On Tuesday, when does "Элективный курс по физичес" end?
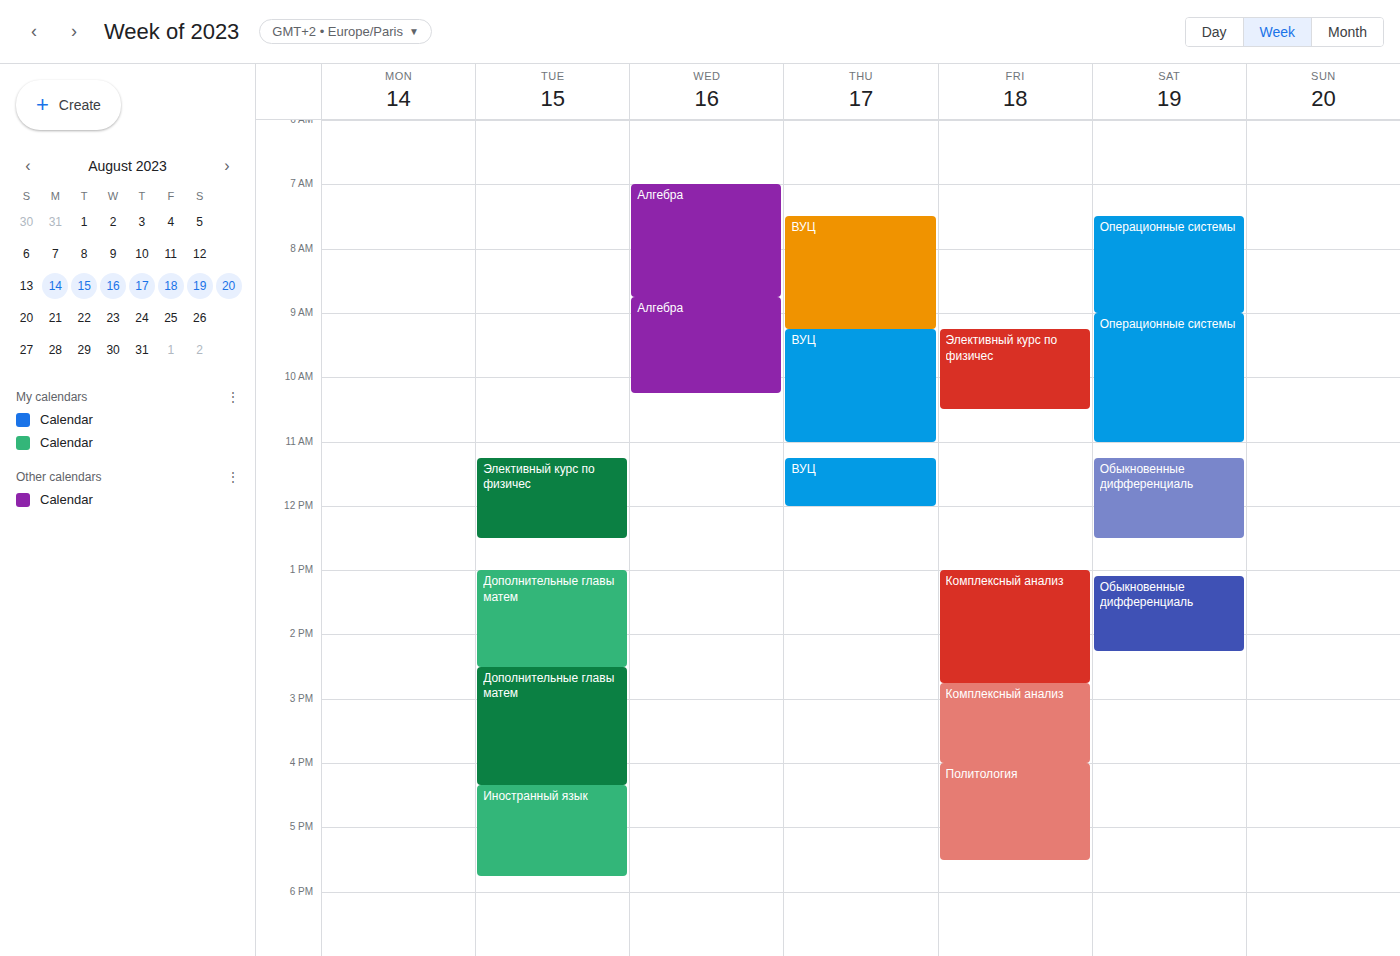
12:30